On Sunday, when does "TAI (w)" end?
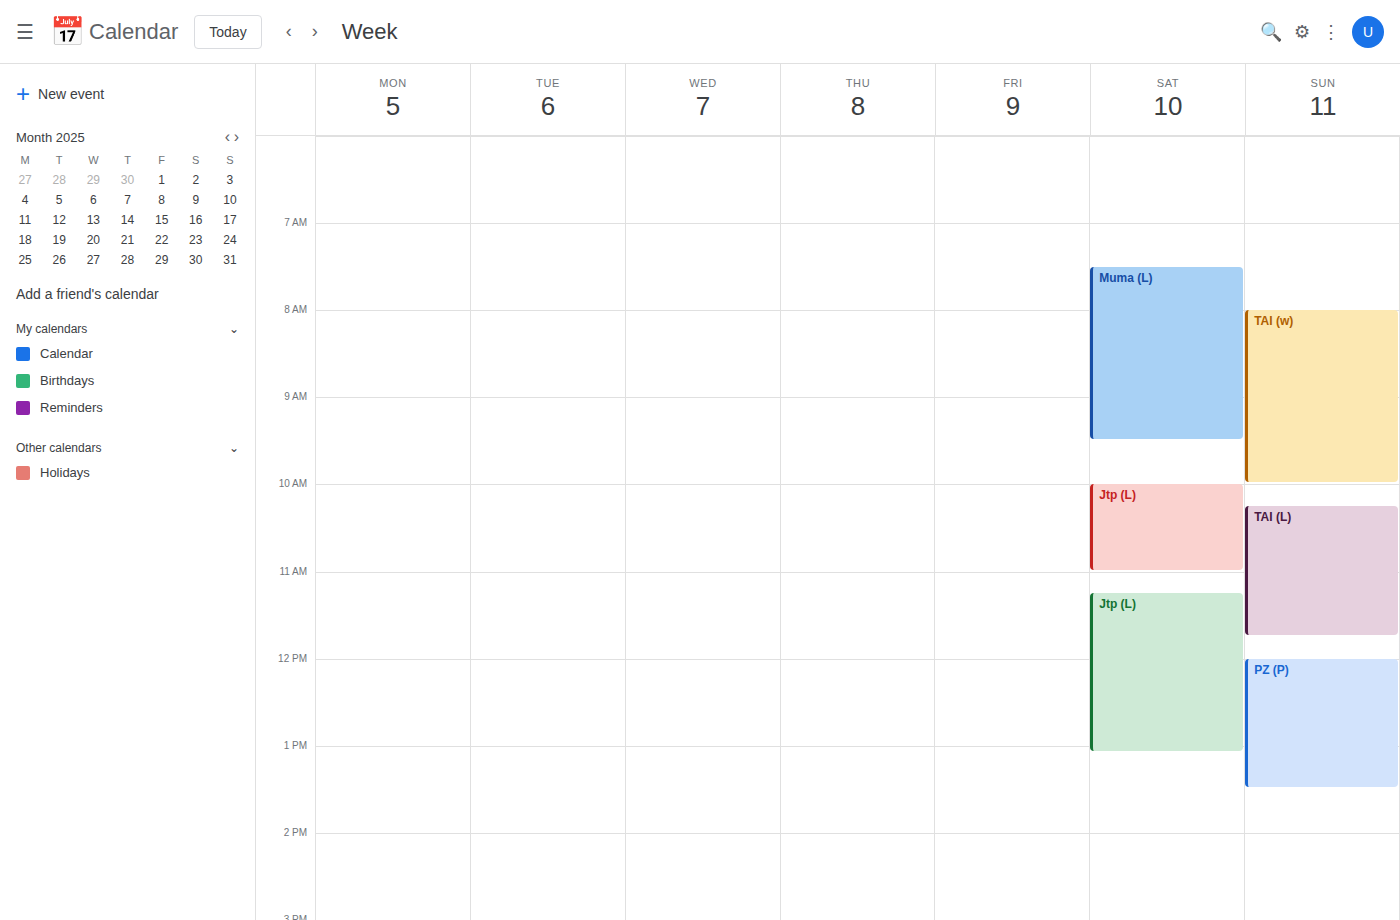
10:00 AM